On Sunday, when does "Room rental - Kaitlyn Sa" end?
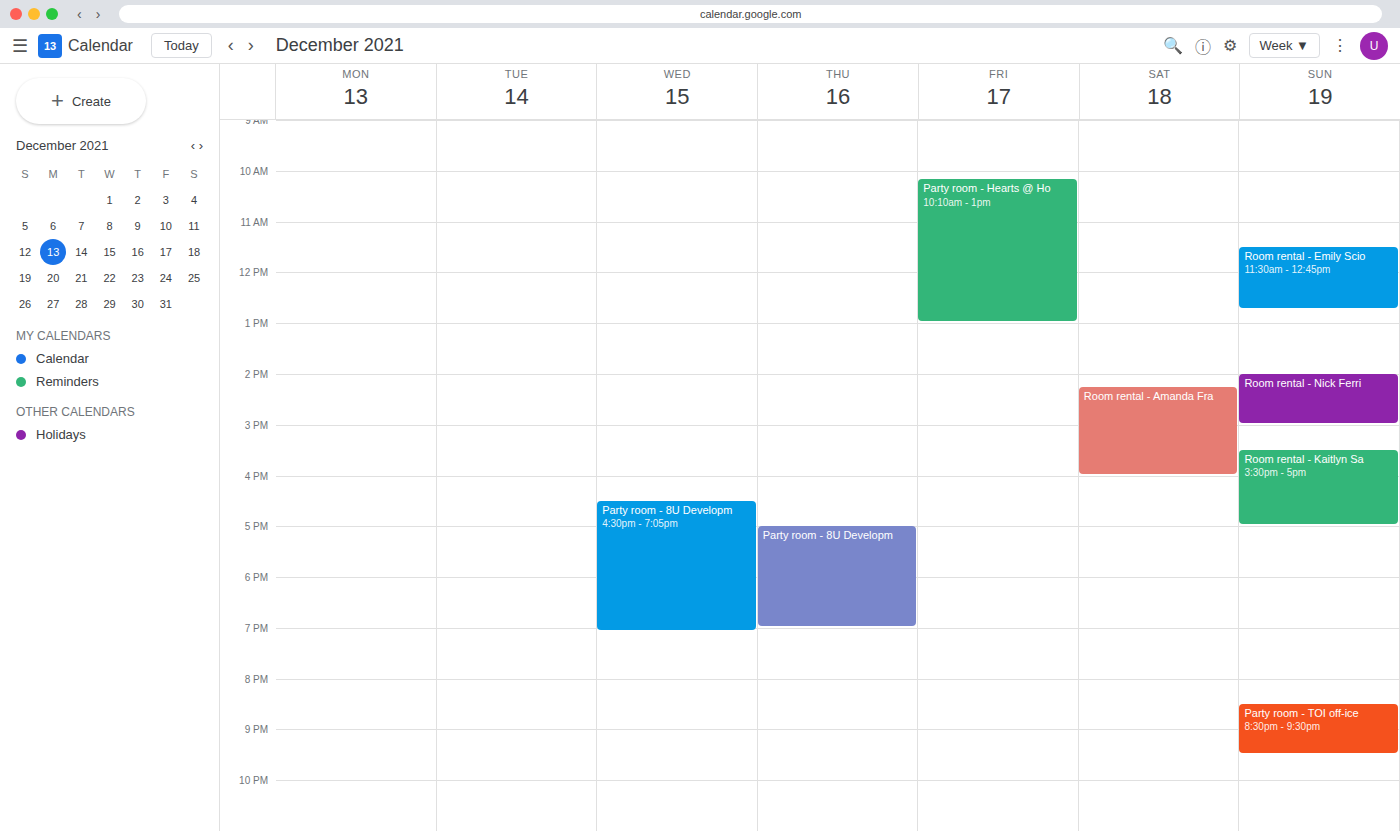
5:00 PM